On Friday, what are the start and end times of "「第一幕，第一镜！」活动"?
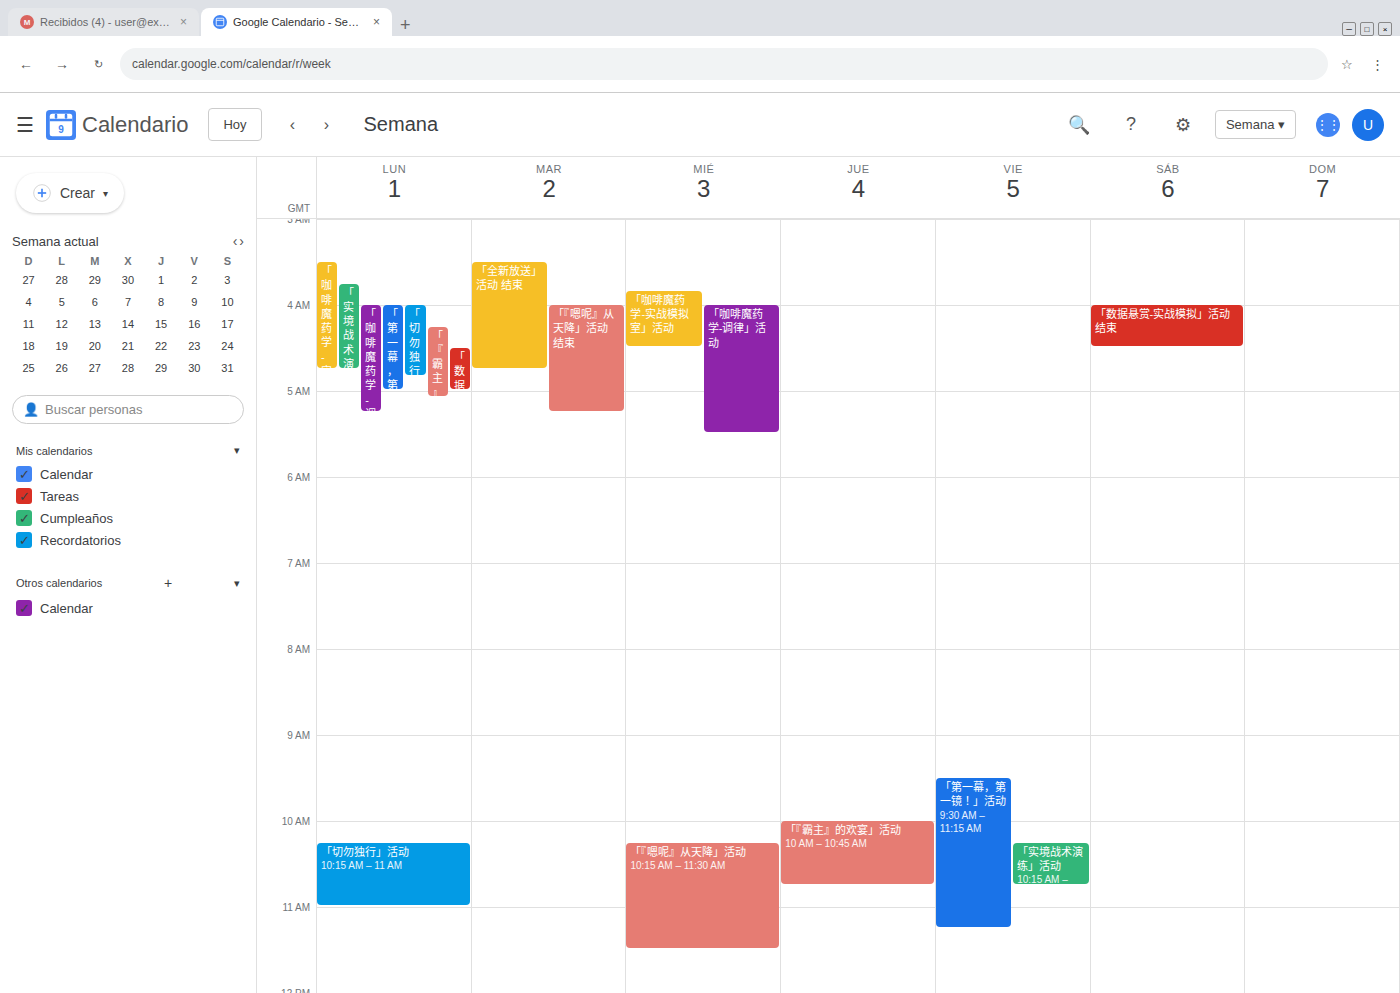
9:30 AM to 11:15 AM